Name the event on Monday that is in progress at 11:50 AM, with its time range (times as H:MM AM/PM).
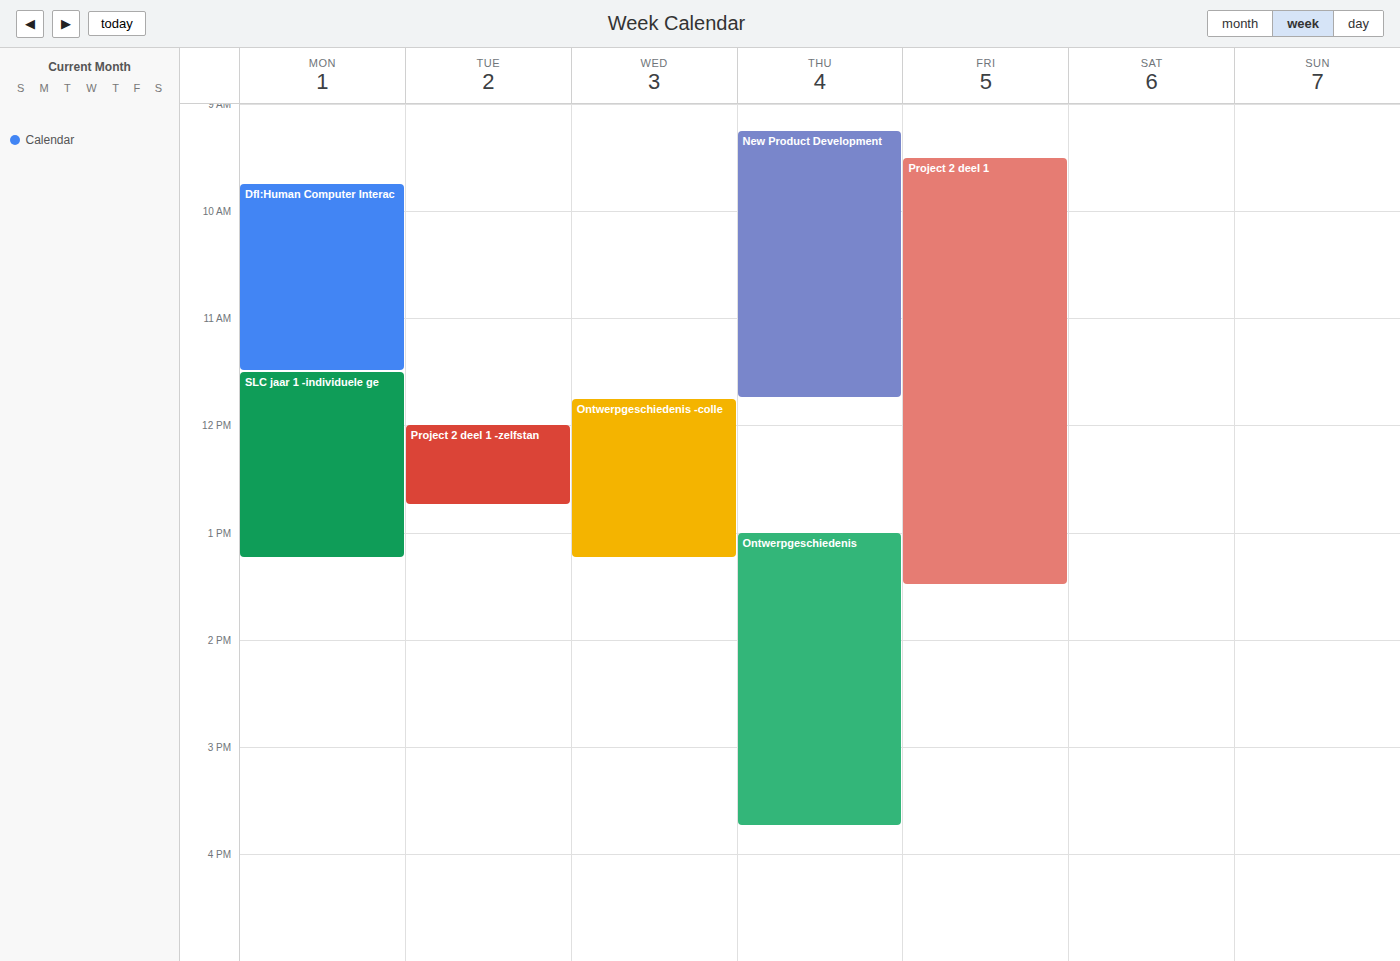
"SLC jaar 1 -individuele ge", 11:30 AM to 1:15 PM